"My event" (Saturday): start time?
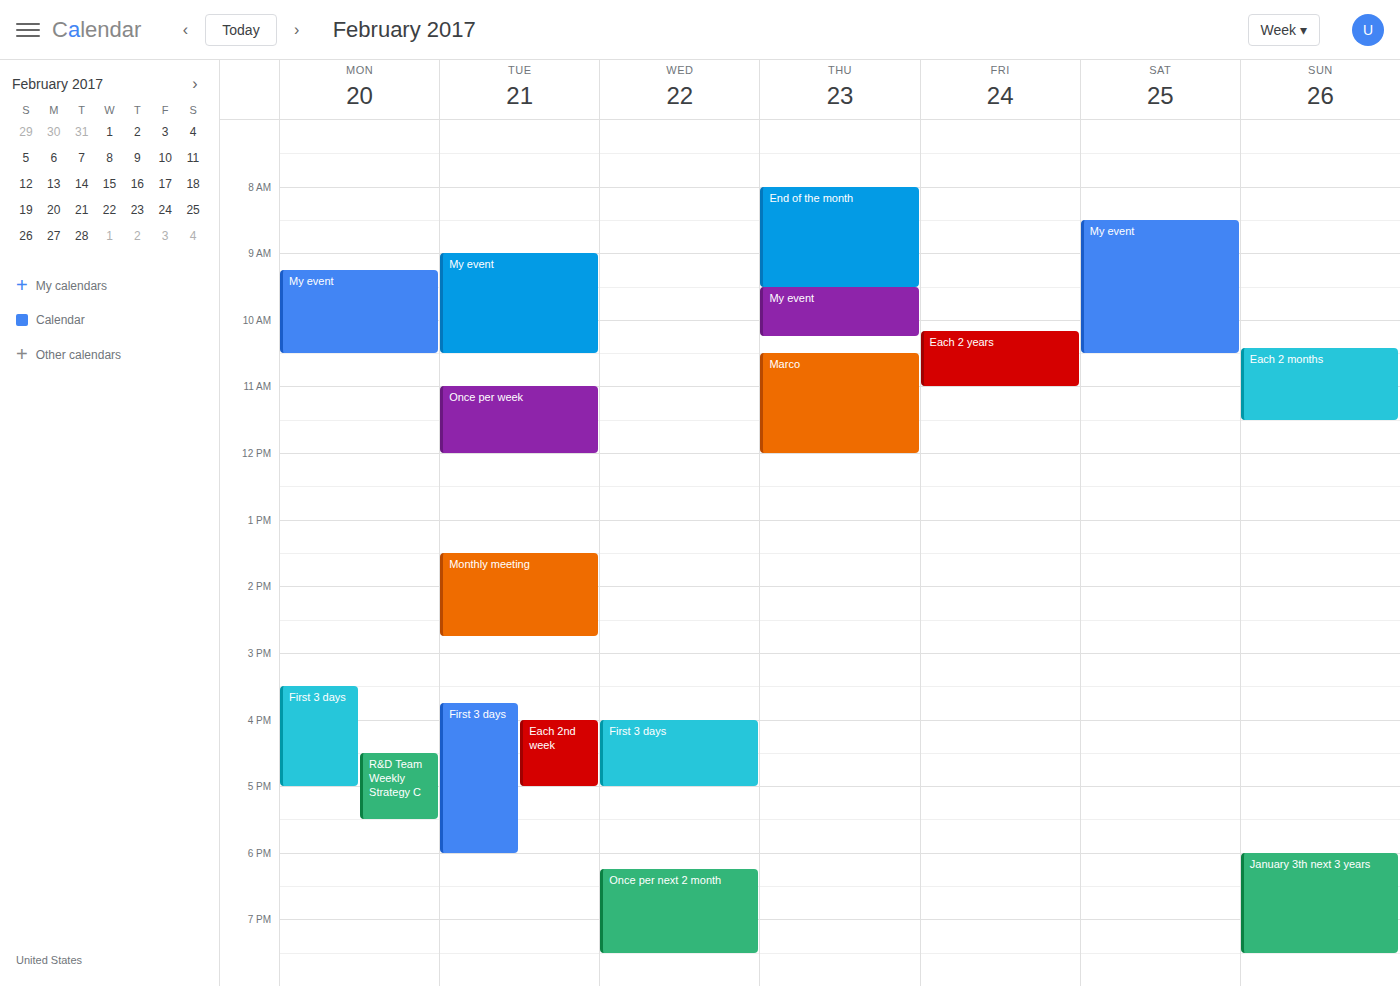
8:30 AM